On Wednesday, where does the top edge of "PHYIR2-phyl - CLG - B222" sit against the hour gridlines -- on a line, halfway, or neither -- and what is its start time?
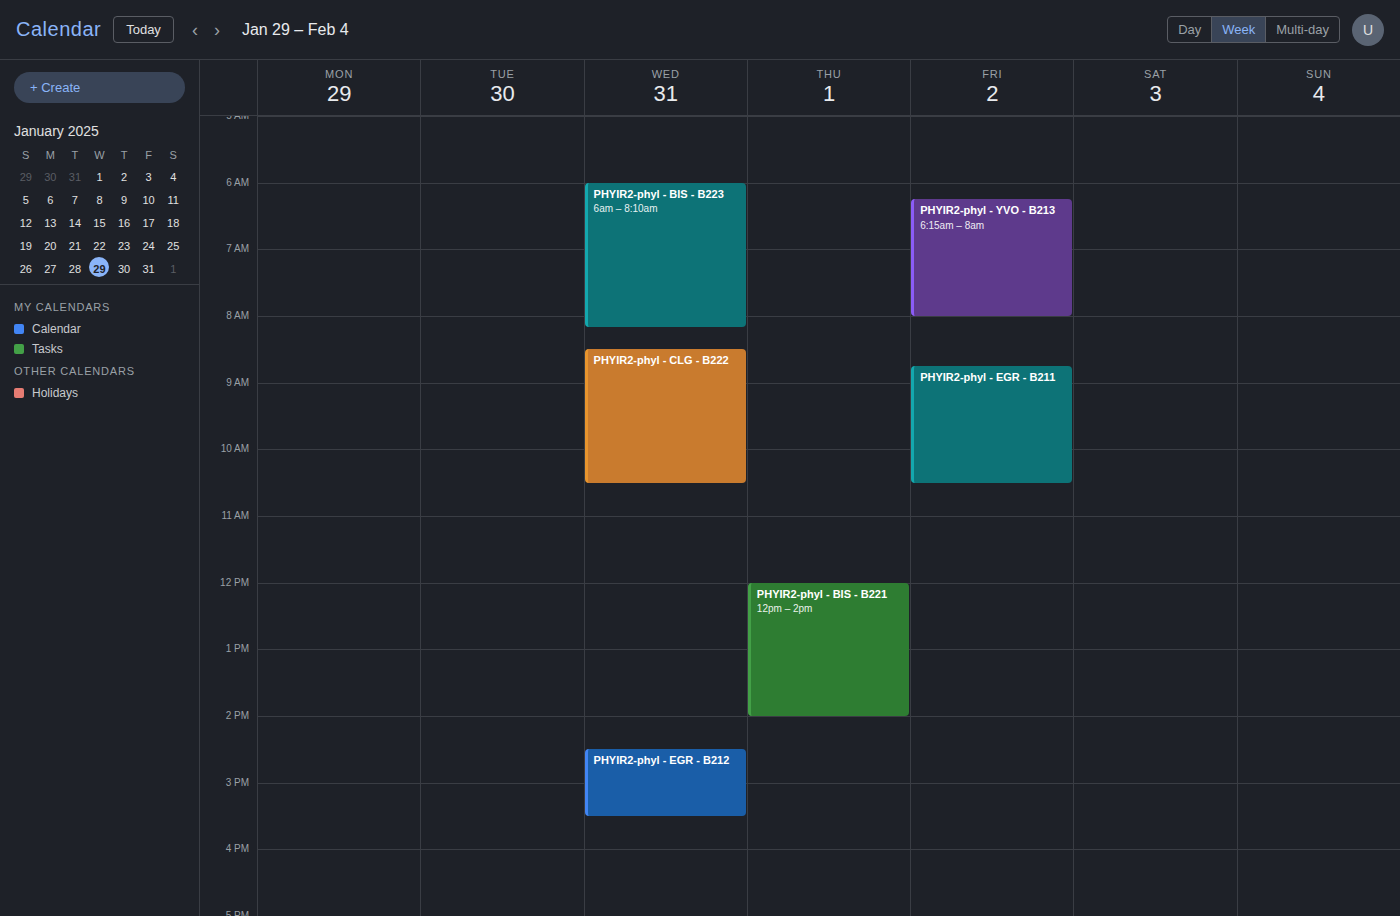
8:30 AM -- halfway between the 8 AM and 9 AM lines.